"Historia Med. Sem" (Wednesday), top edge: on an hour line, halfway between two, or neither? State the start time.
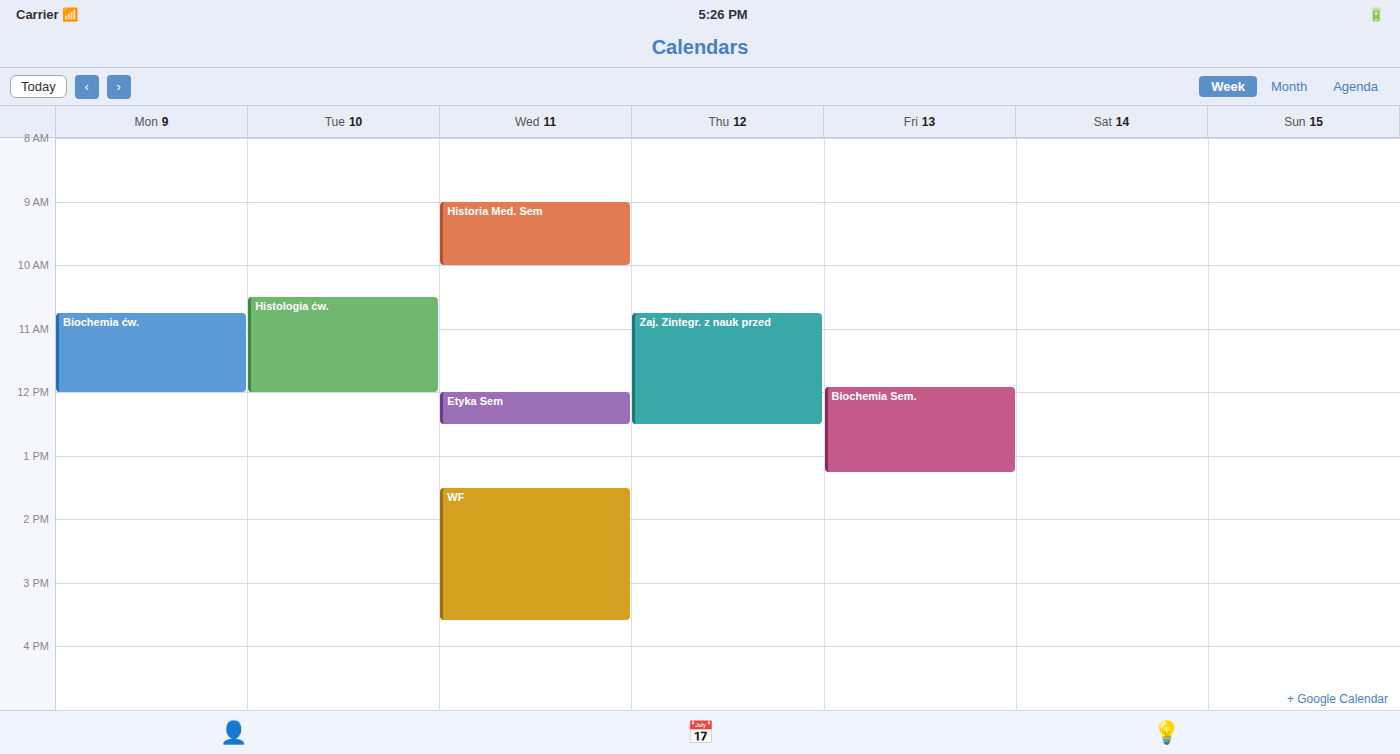
9:00 AM -- exactly on the 9 AM line.